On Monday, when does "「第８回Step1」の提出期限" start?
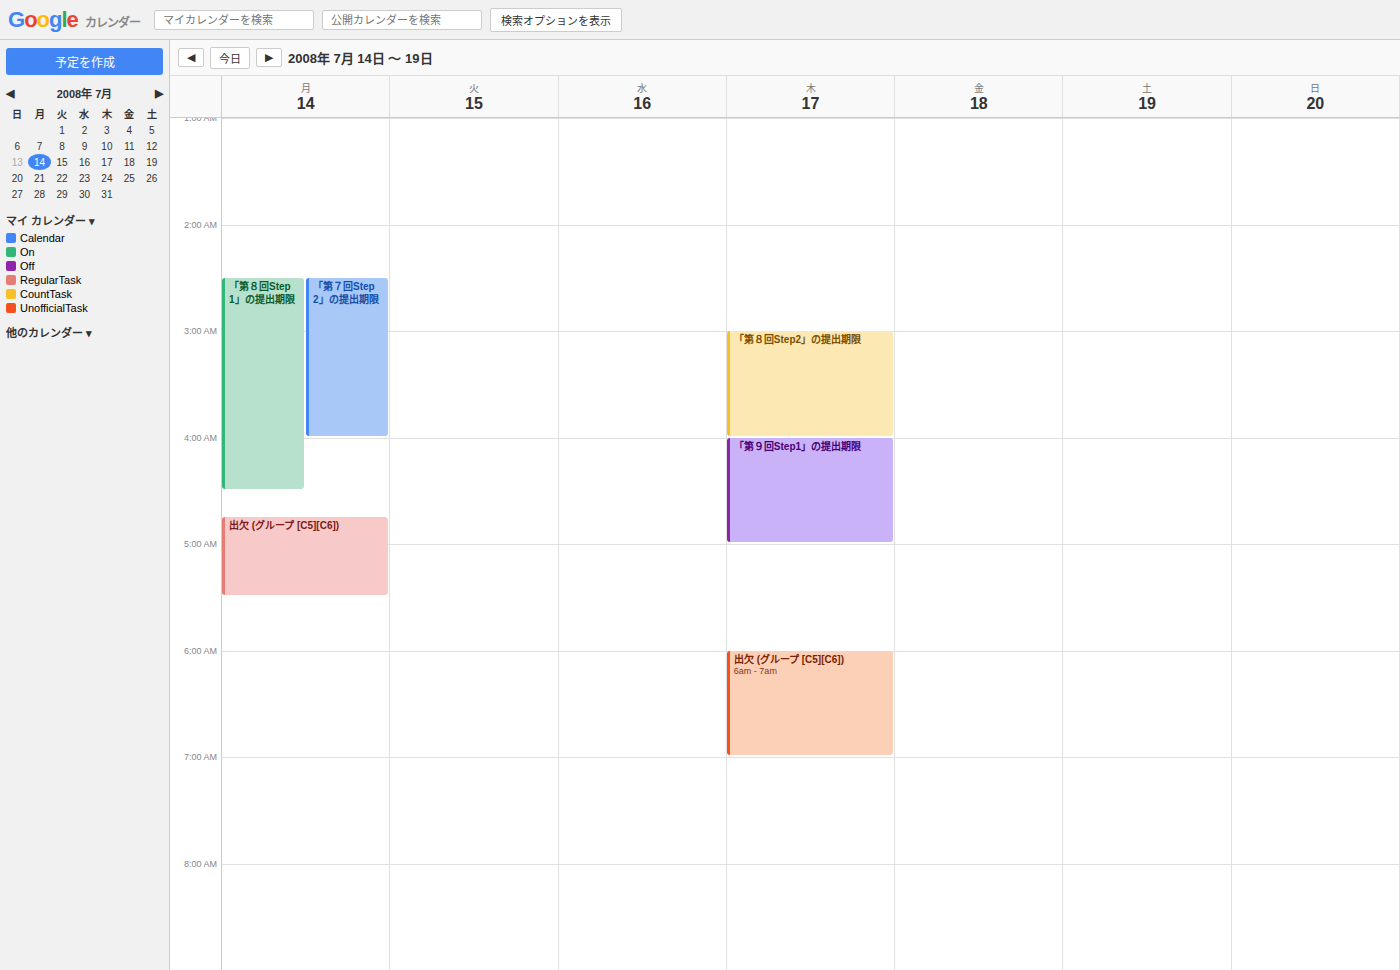
2:30 AM